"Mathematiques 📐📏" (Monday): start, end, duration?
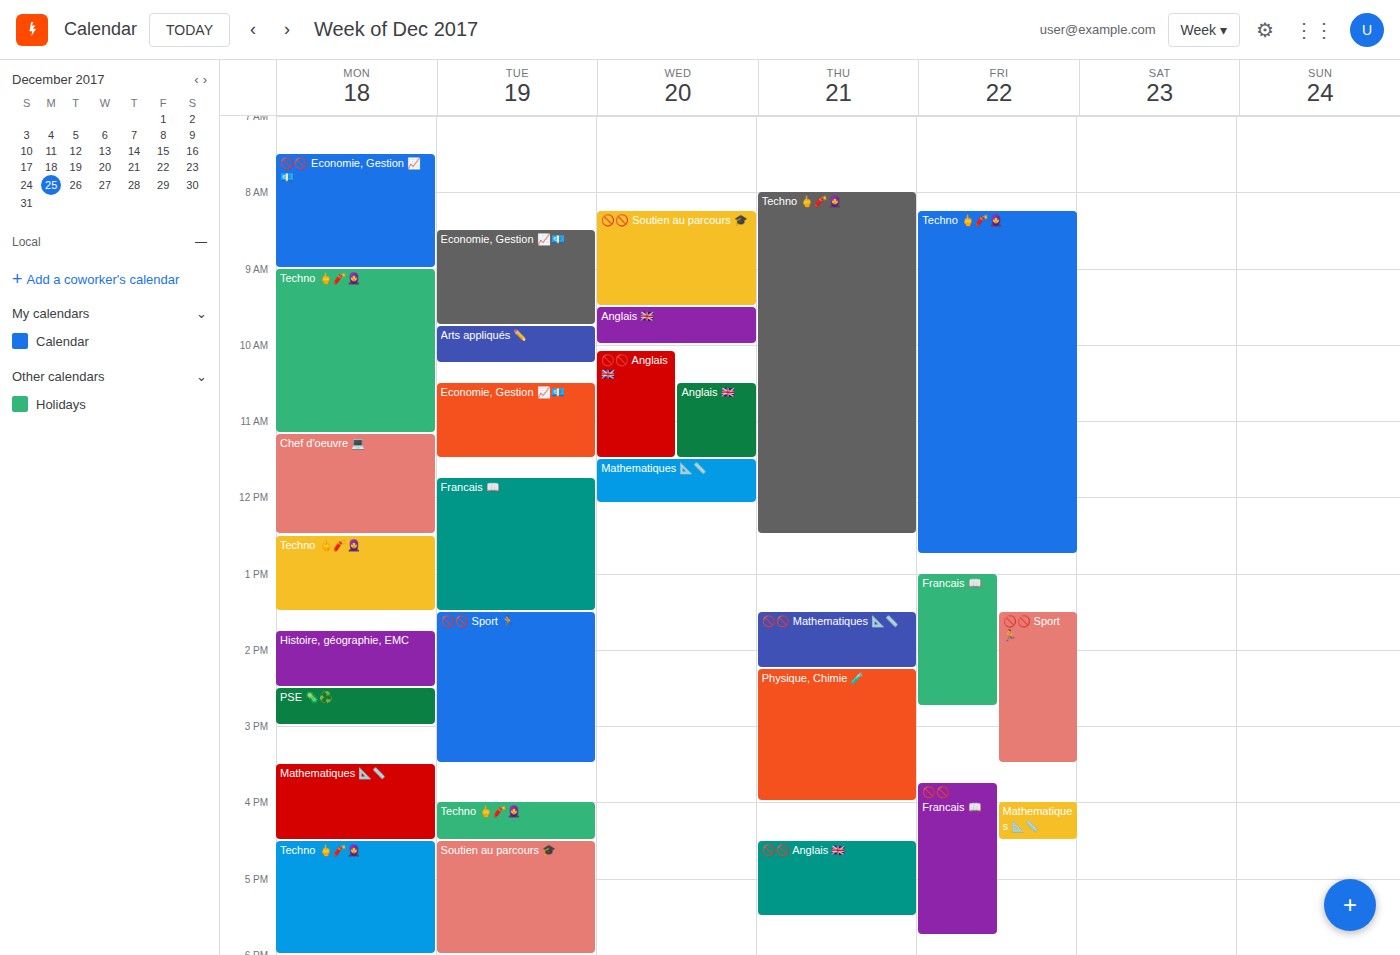
3:30 PM to 4:30 PM, 1 hour